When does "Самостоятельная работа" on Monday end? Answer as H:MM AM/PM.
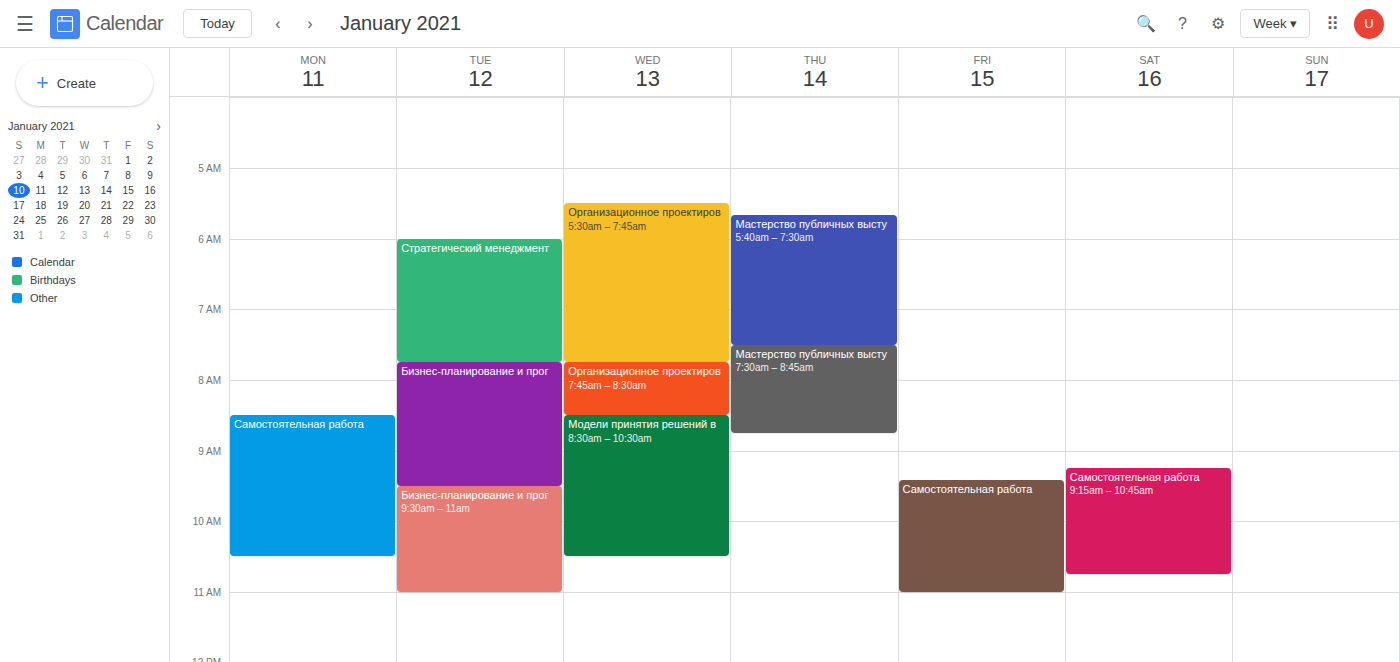
10:30 AM